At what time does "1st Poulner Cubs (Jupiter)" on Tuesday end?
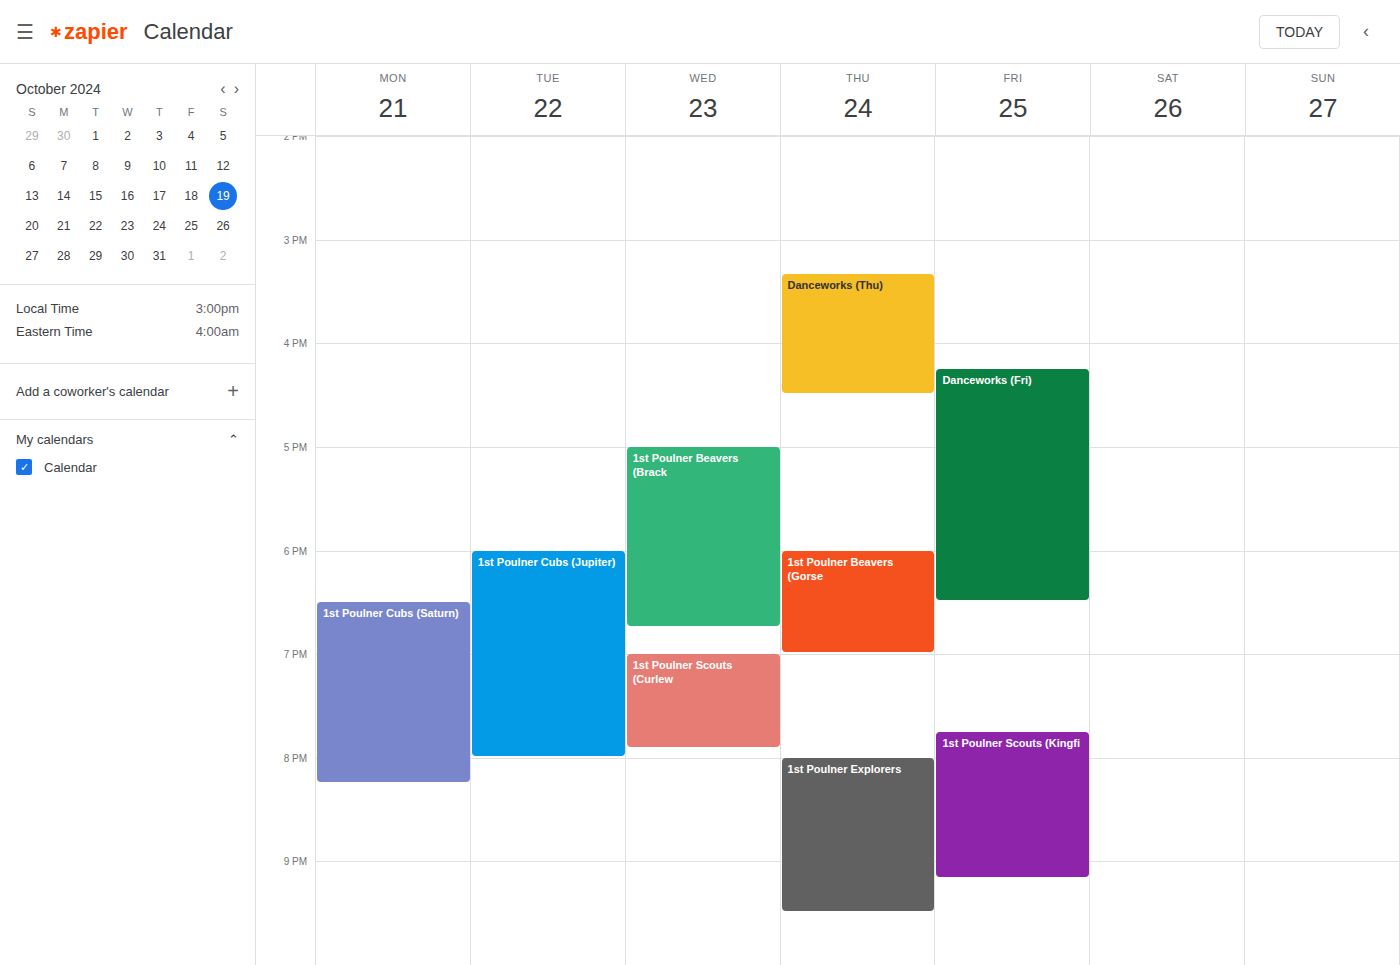
8:00 PM